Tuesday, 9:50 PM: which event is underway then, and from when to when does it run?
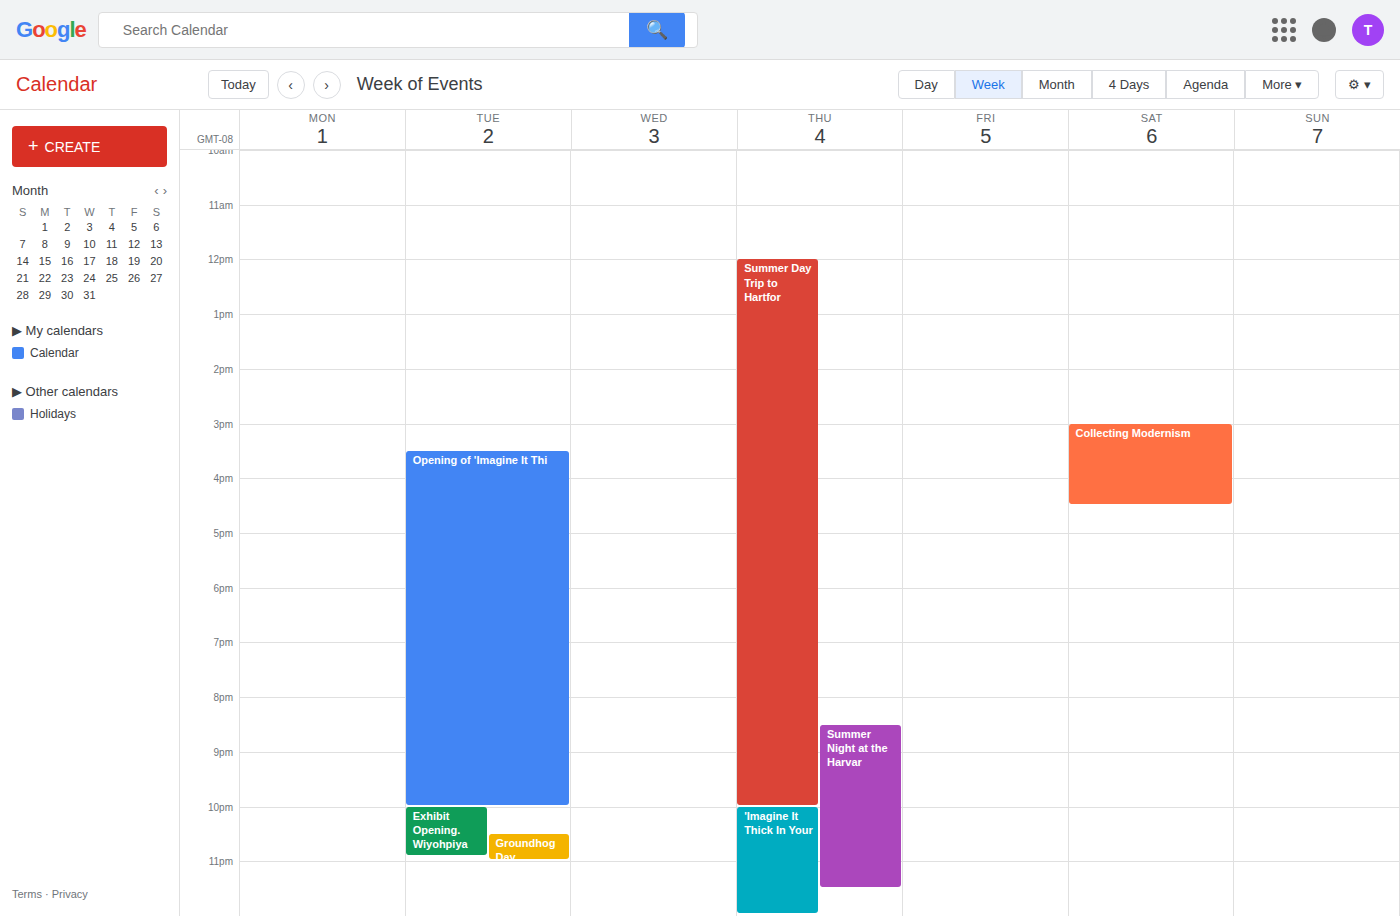
"Opening of 'Imagine It Thi", 3:30 PM to 10:00 PM